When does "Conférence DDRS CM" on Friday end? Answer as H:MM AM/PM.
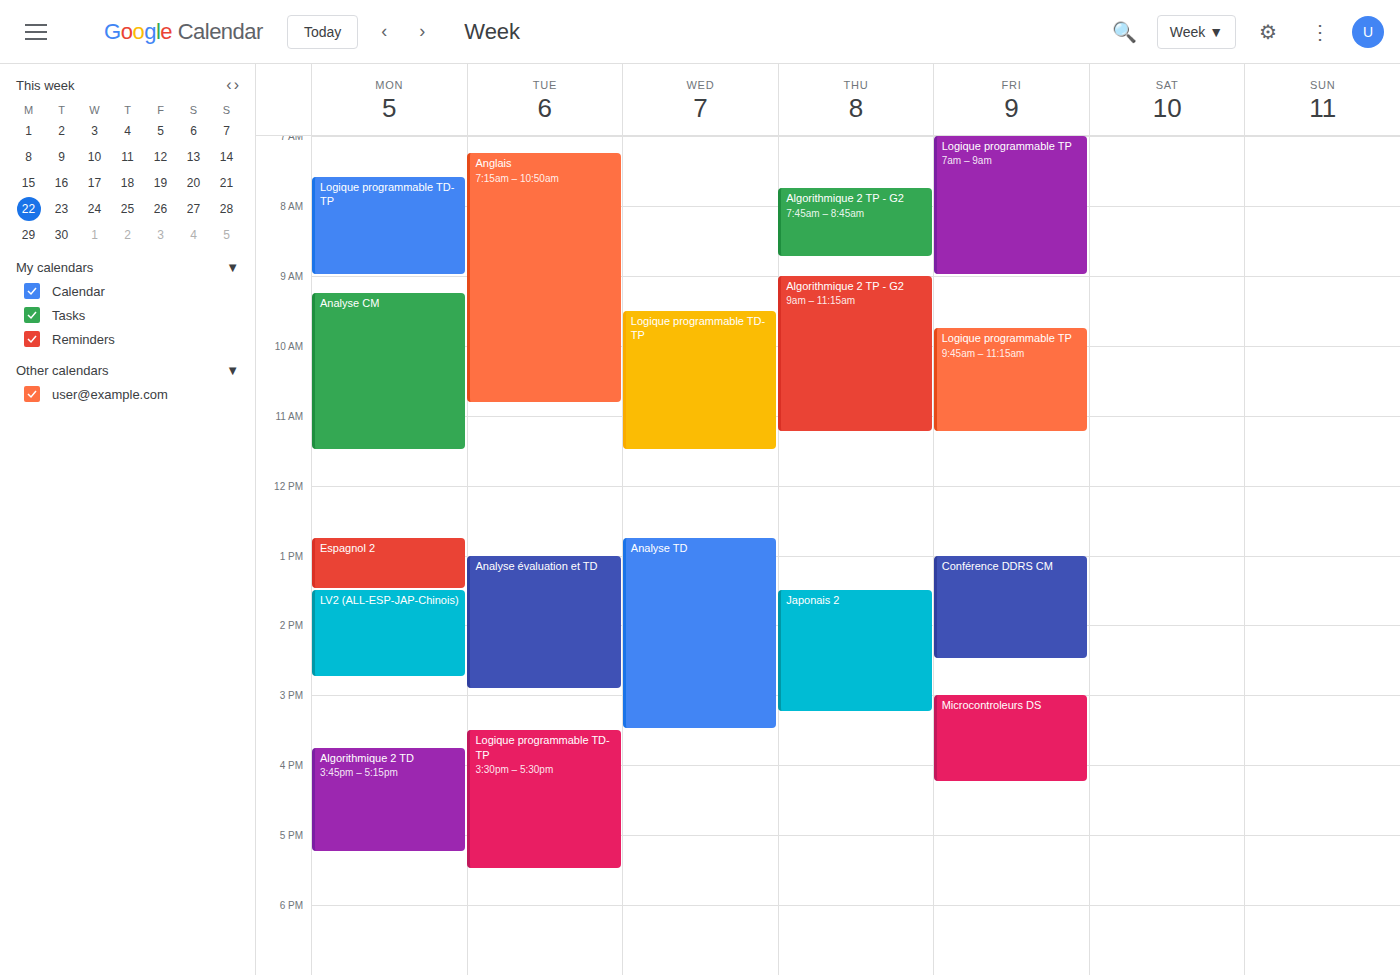
2:30 PM